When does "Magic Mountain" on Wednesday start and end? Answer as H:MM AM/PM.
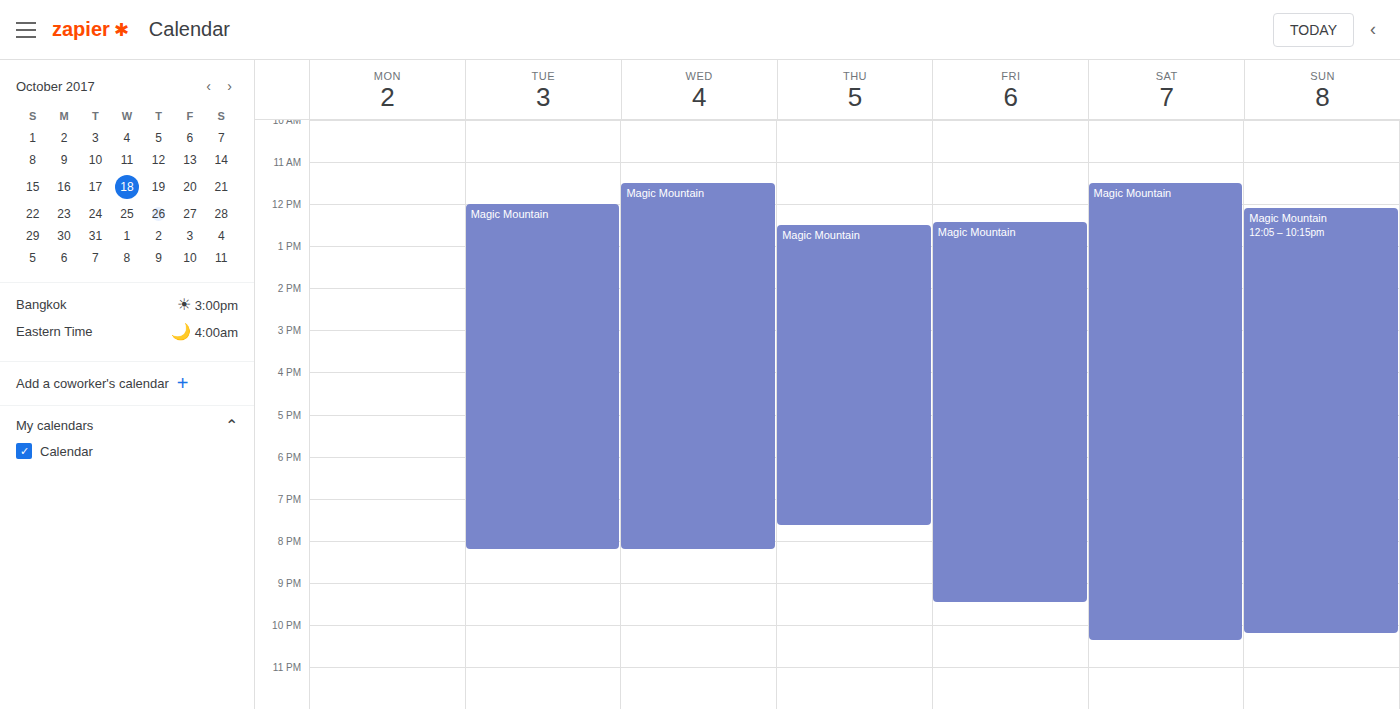
11:30 AM to 8:15 PM